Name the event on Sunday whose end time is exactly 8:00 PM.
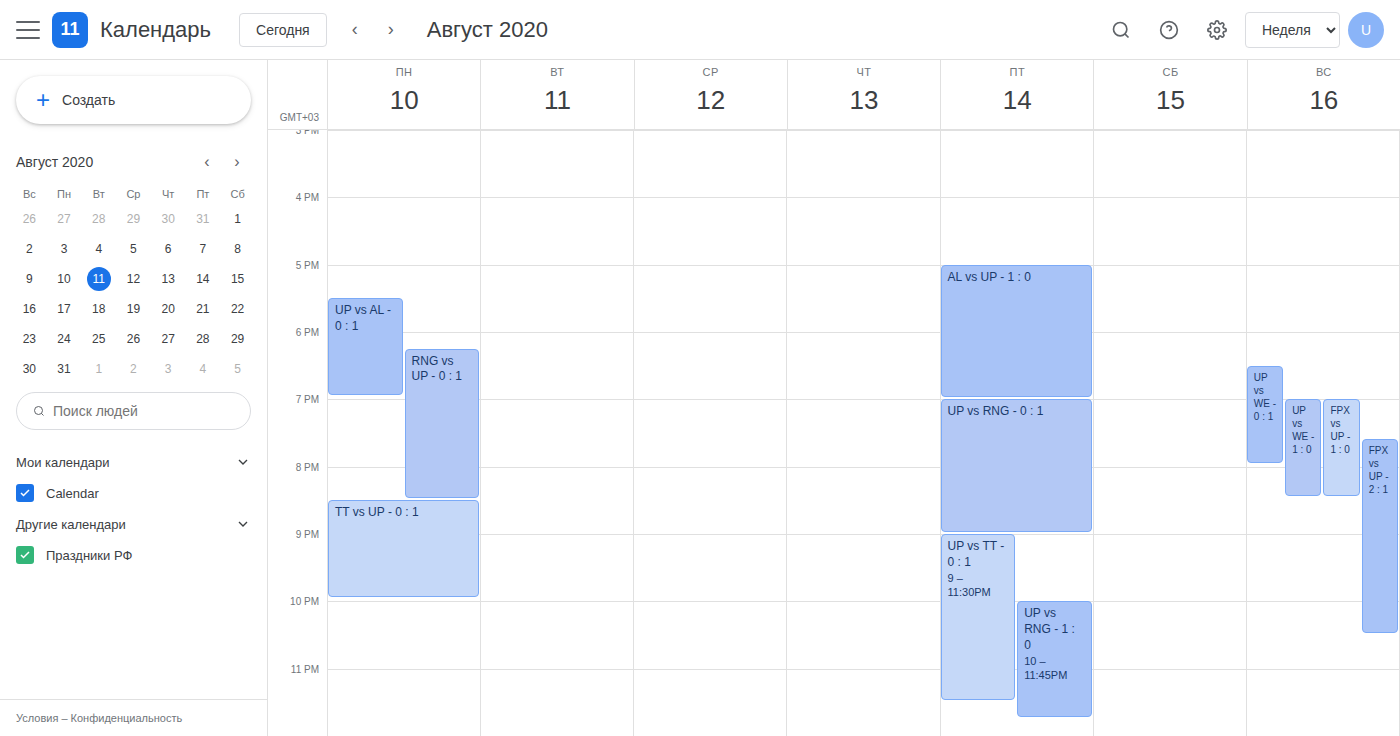
"UP vs WE - 0 : 1"